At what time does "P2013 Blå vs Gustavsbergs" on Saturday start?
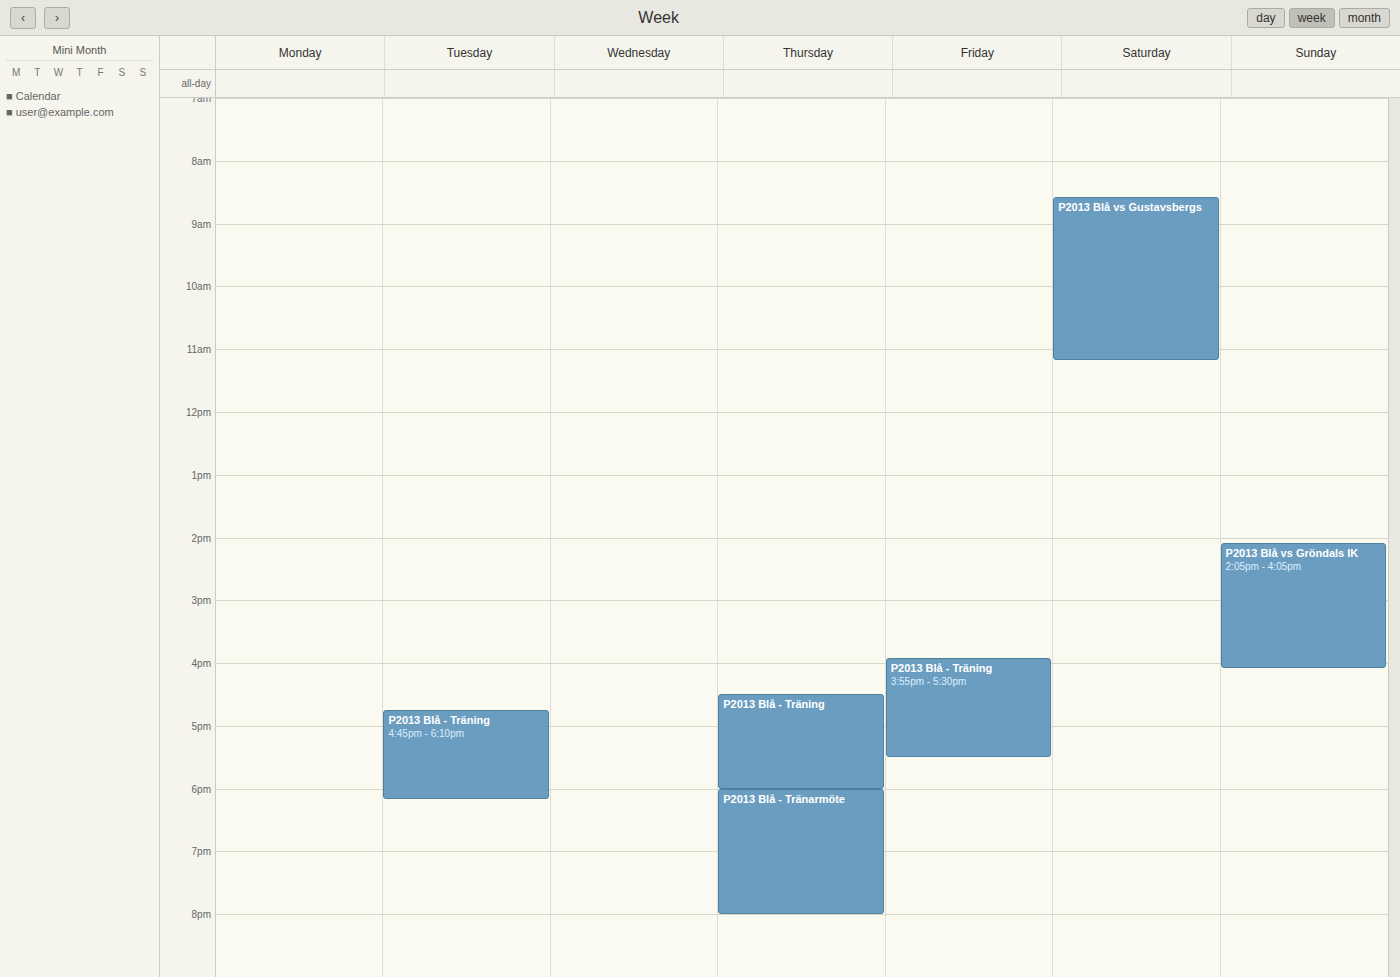
8:35 AM